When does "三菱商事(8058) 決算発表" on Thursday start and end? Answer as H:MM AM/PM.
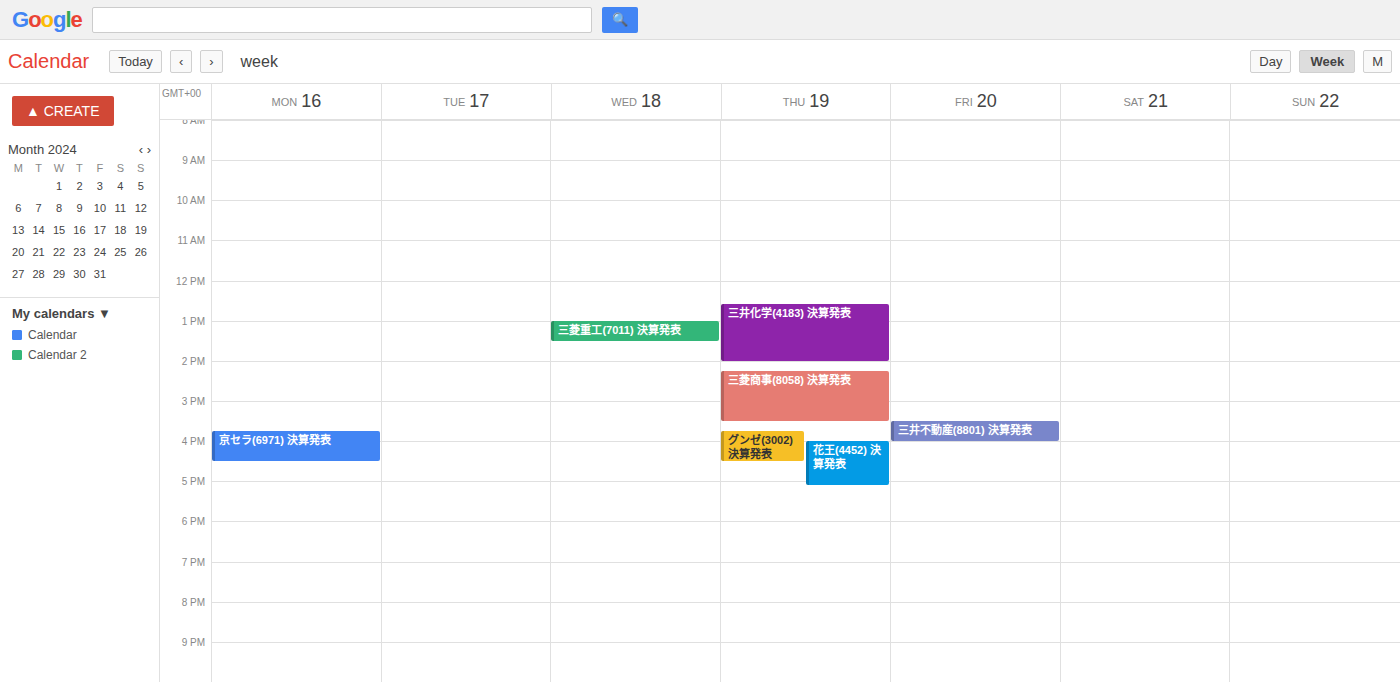
2:15 PM to 3:30 PM